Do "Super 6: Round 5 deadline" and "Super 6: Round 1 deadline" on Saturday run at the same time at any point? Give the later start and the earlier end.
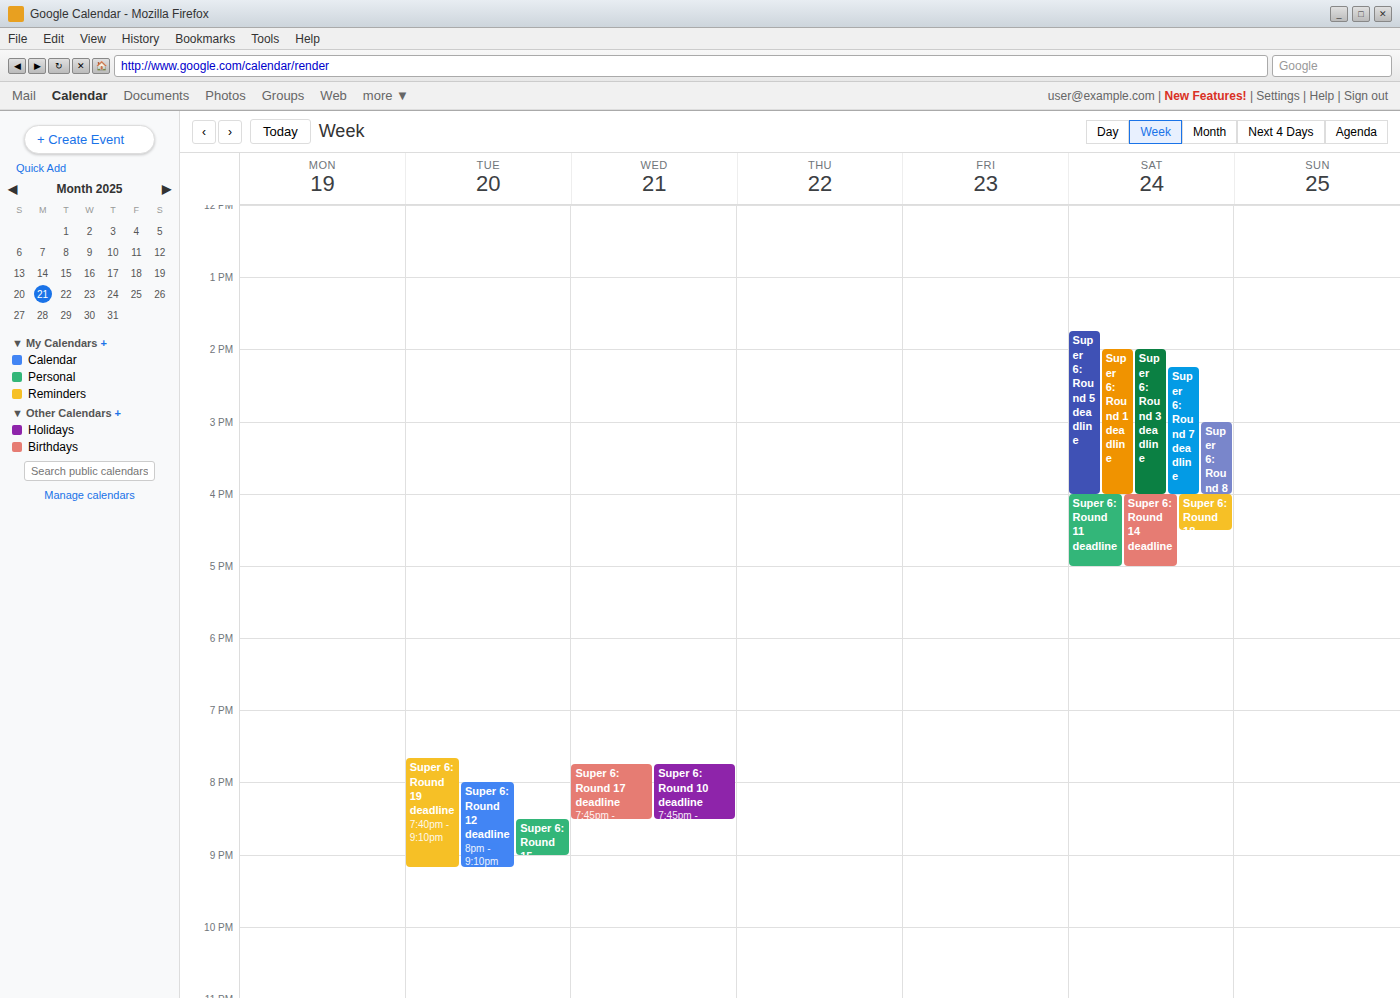
"Super 6: Round 1 deadline" runs 14:00 to 16:00, inside "Super 6: Round 5 deadline" -- they overlap.